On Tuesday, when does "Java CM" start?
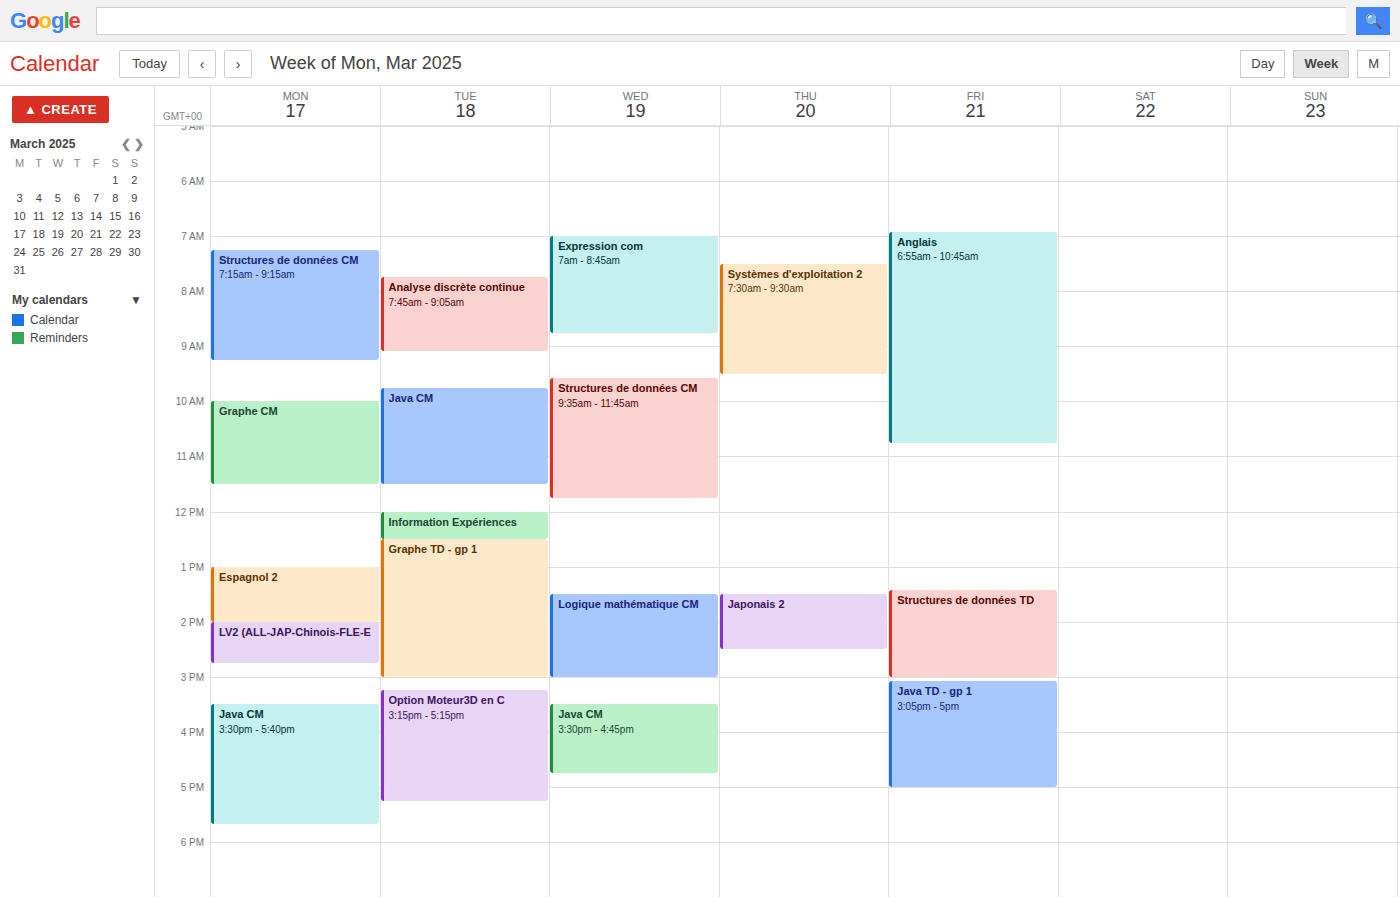
9:45 AM